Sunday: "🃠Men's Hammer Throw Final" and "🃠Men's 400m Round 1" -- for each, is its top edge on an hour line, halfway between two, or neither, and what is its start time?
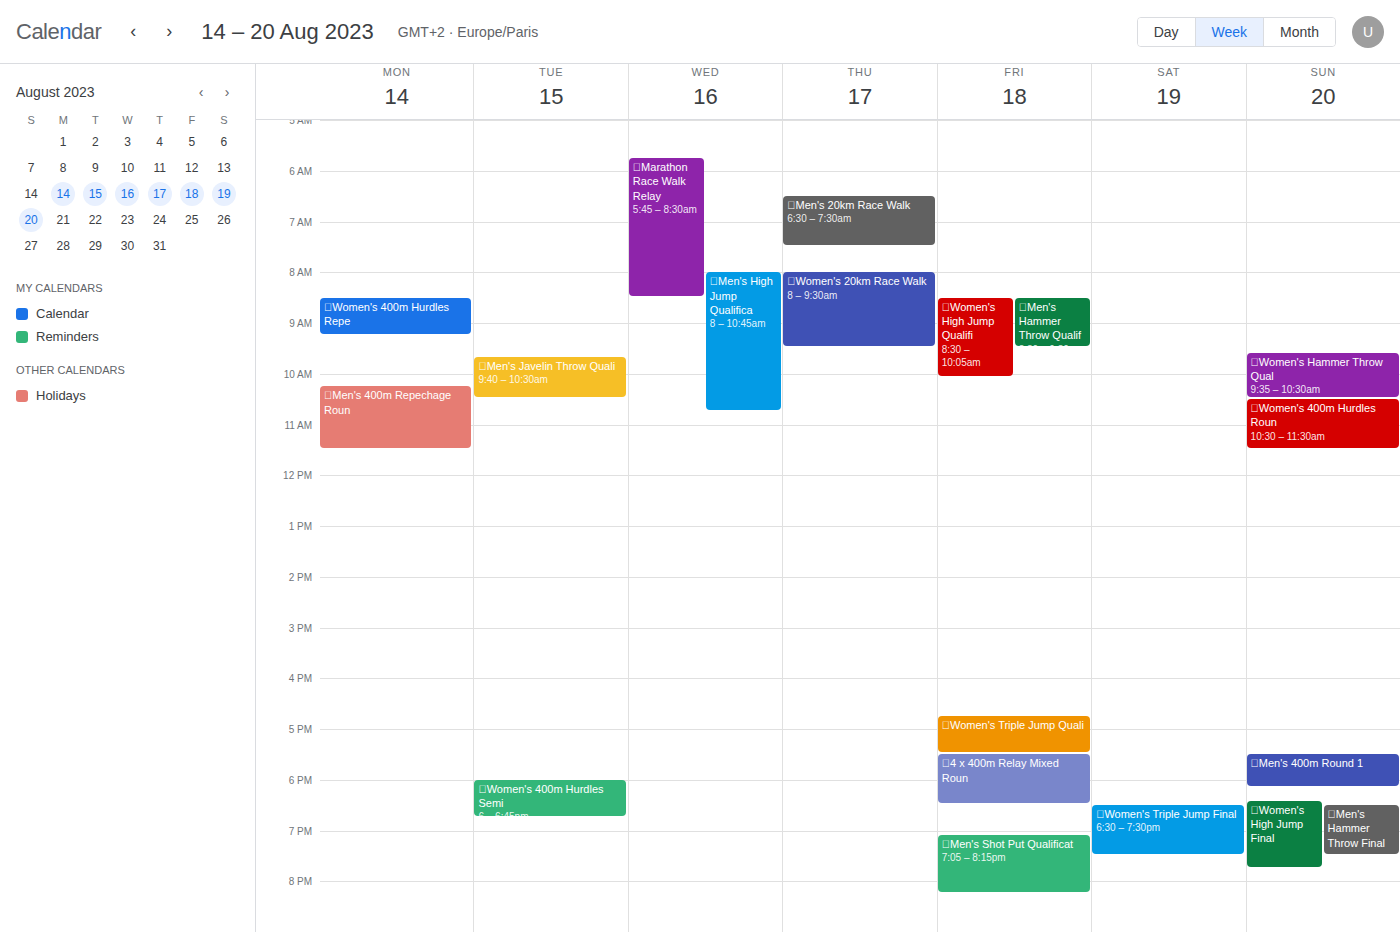
"🃠Men's Hammer Throw Final": 18:30, halfway between the 18:00 and 19:00 lines. "🃠Men's 400m Round 1": 17:30, halfway between the 17:00 and 18:00 lines.